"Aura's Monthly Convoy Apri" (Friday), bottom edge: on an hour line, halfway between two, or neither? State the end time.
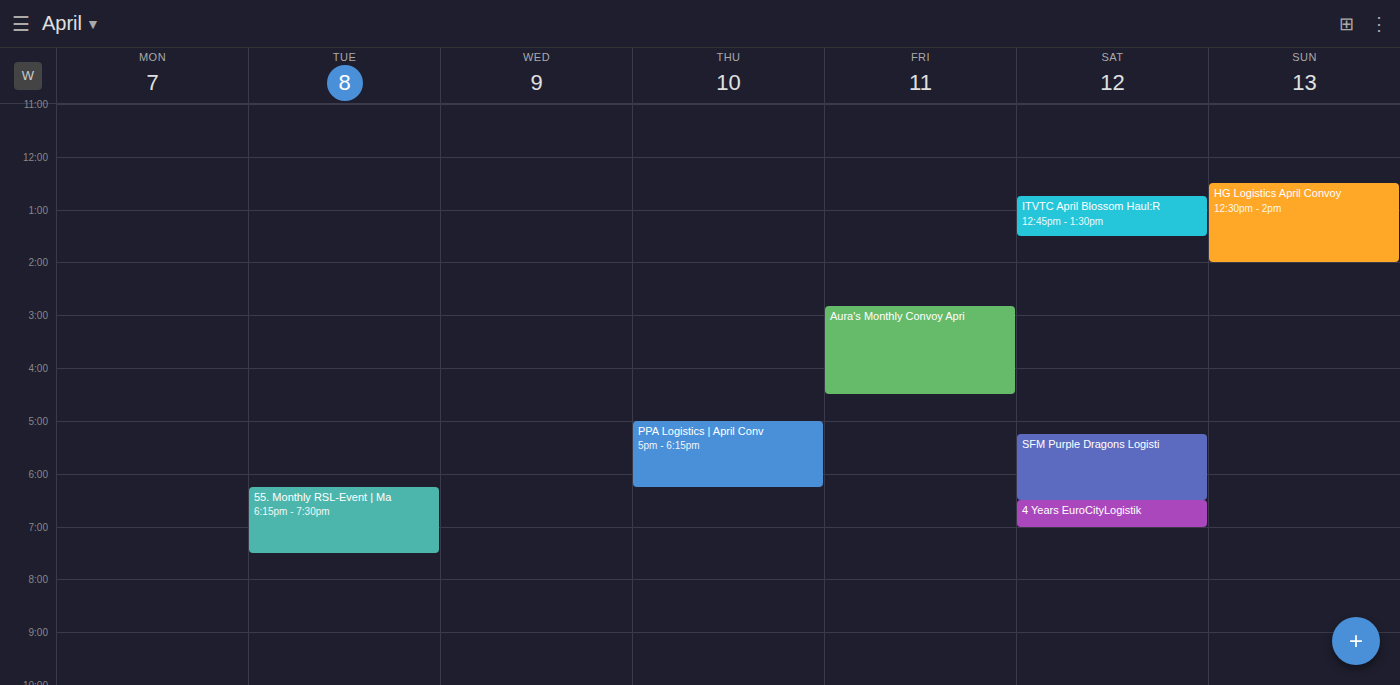
4:30 PM -- halfway between the 4 PM and 5 PM lines.